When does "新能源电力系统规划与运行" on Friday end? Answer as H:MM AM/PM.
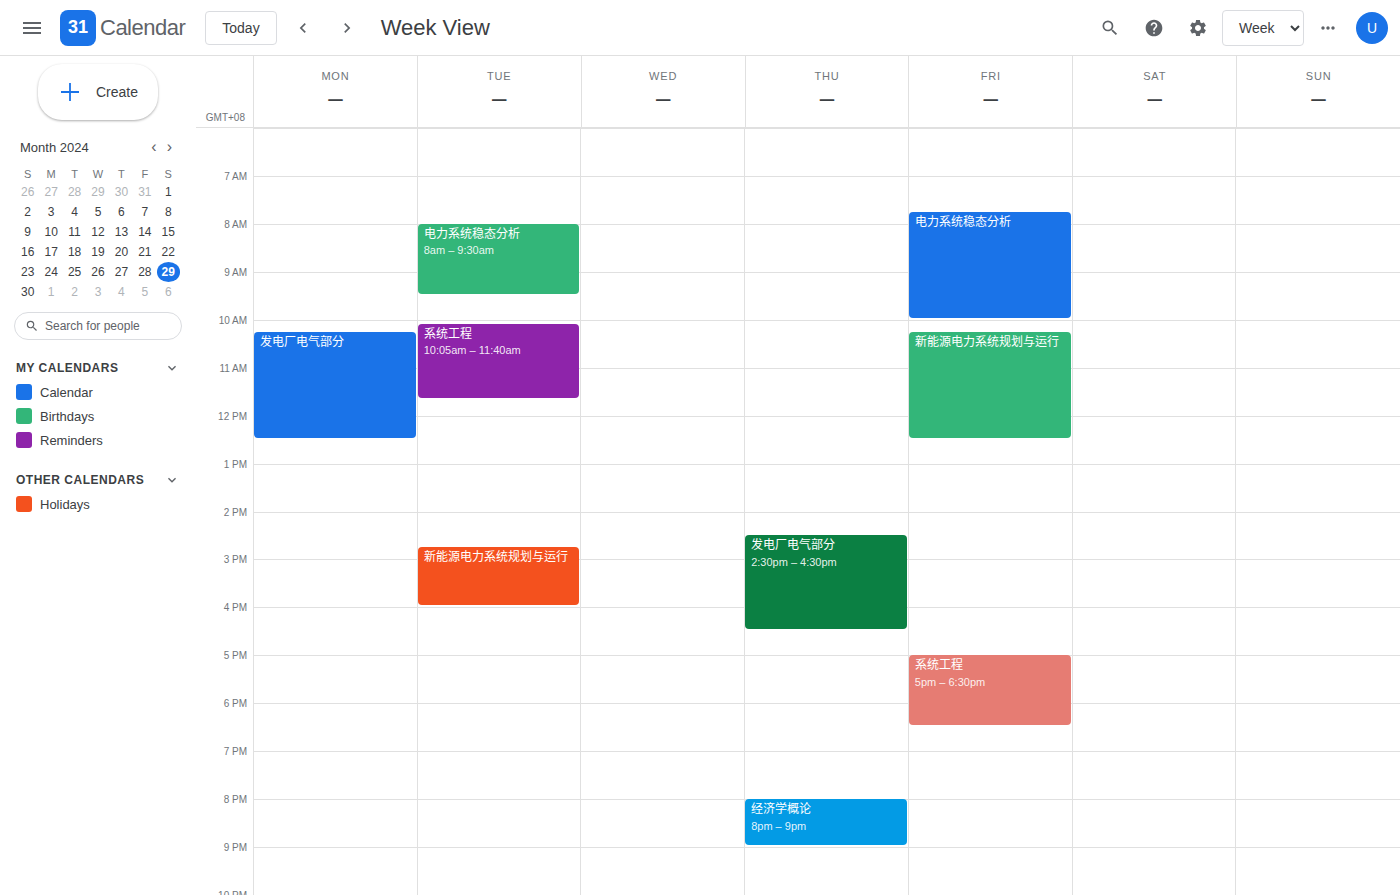
12:30 PM